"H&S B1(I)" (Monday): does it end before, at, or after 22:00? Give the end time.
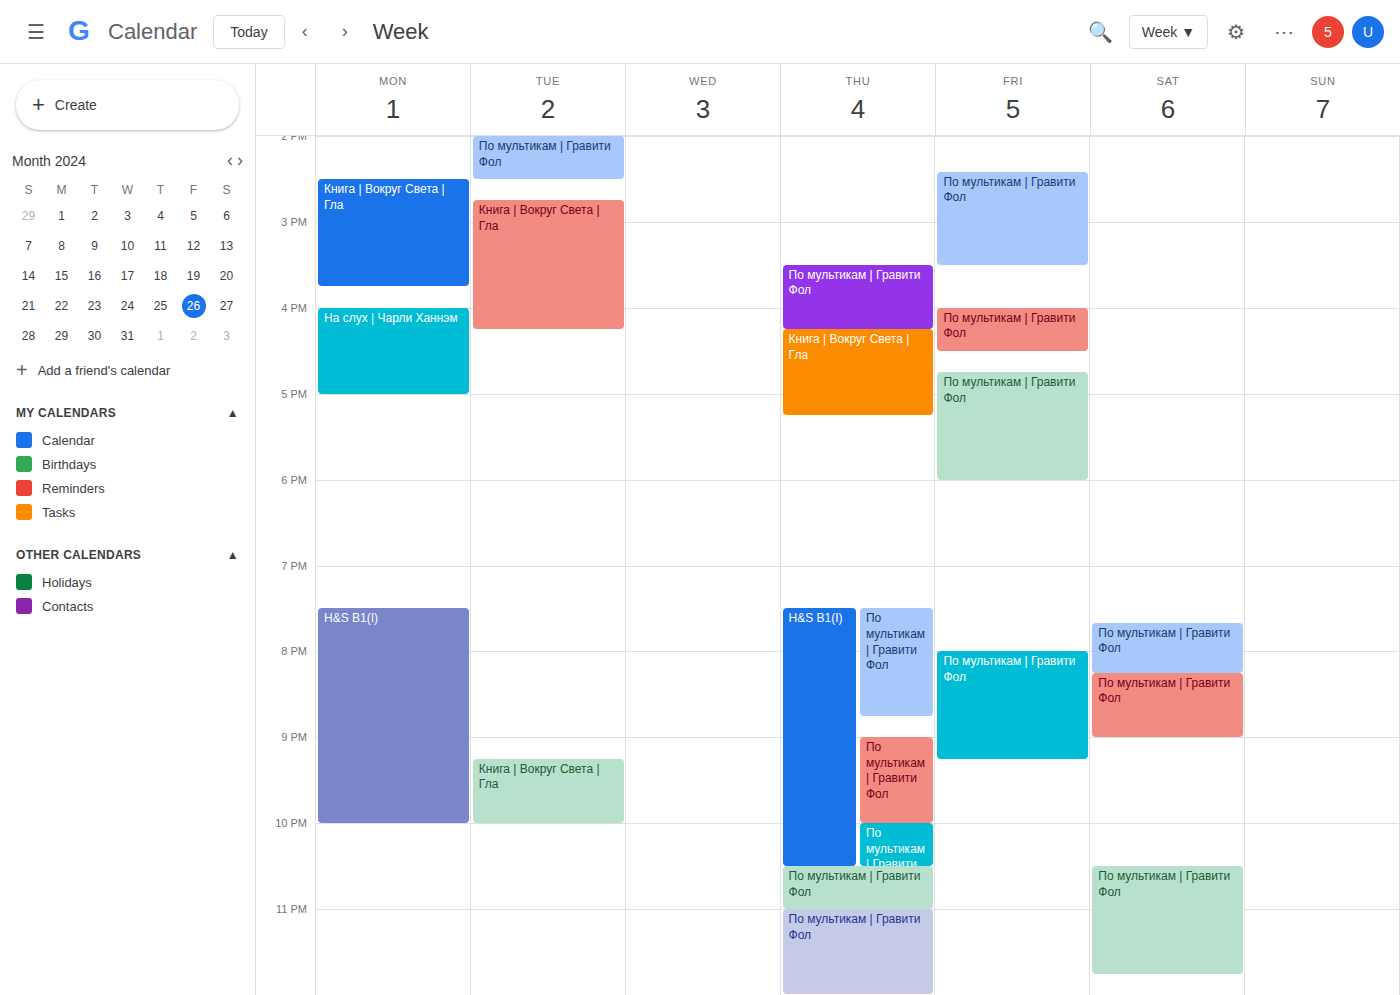
22:00 -- exactly at 22:00, on the 22:00 line.